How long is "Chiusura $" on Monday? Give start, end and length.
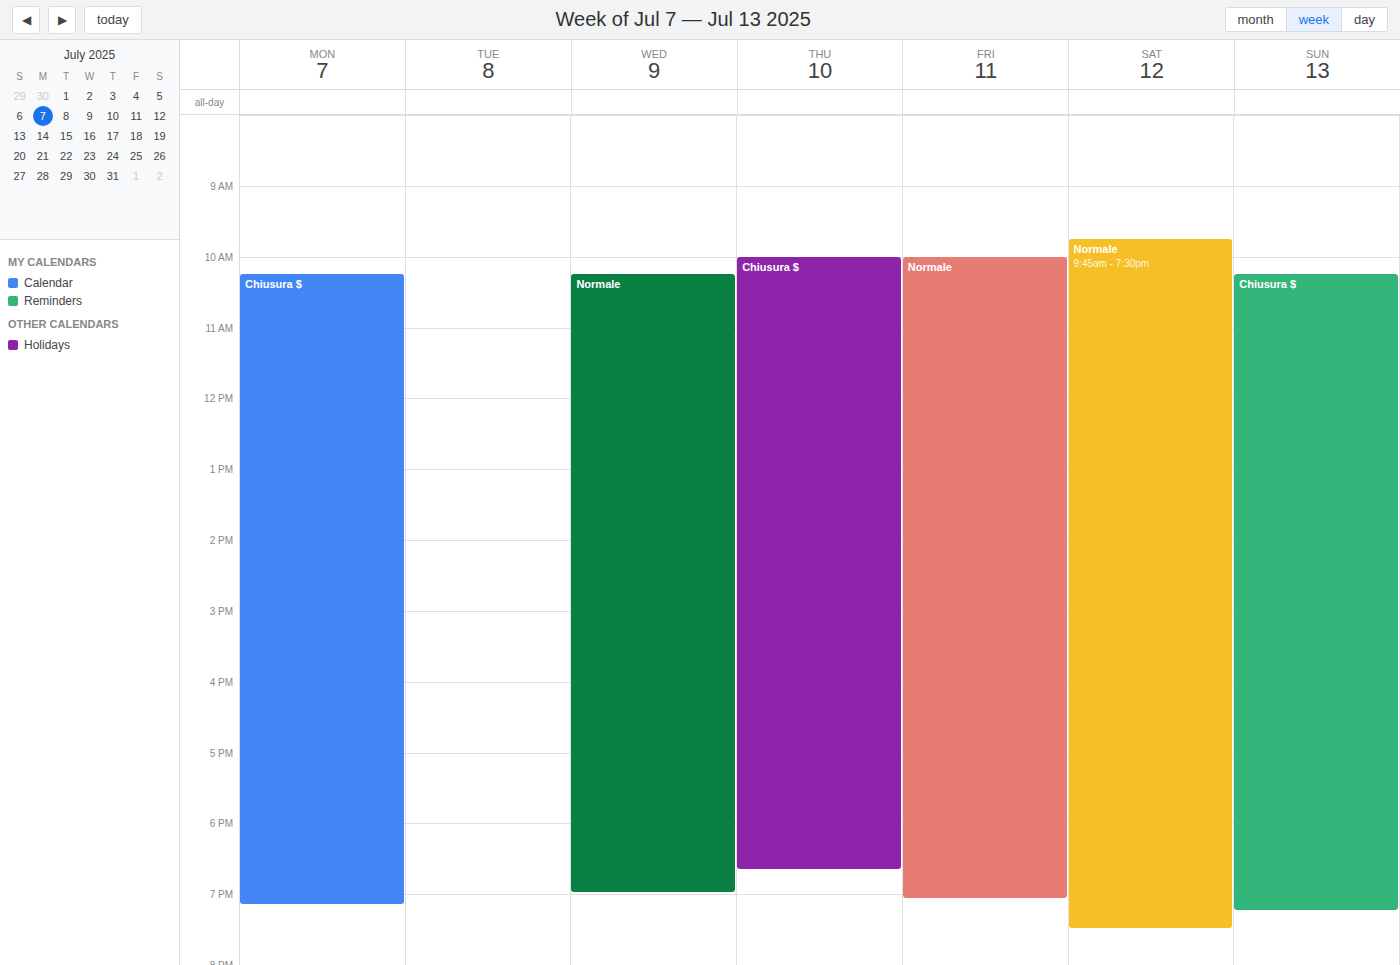
10:15 AM to 7:10 PM, 8 hours 55 minutes